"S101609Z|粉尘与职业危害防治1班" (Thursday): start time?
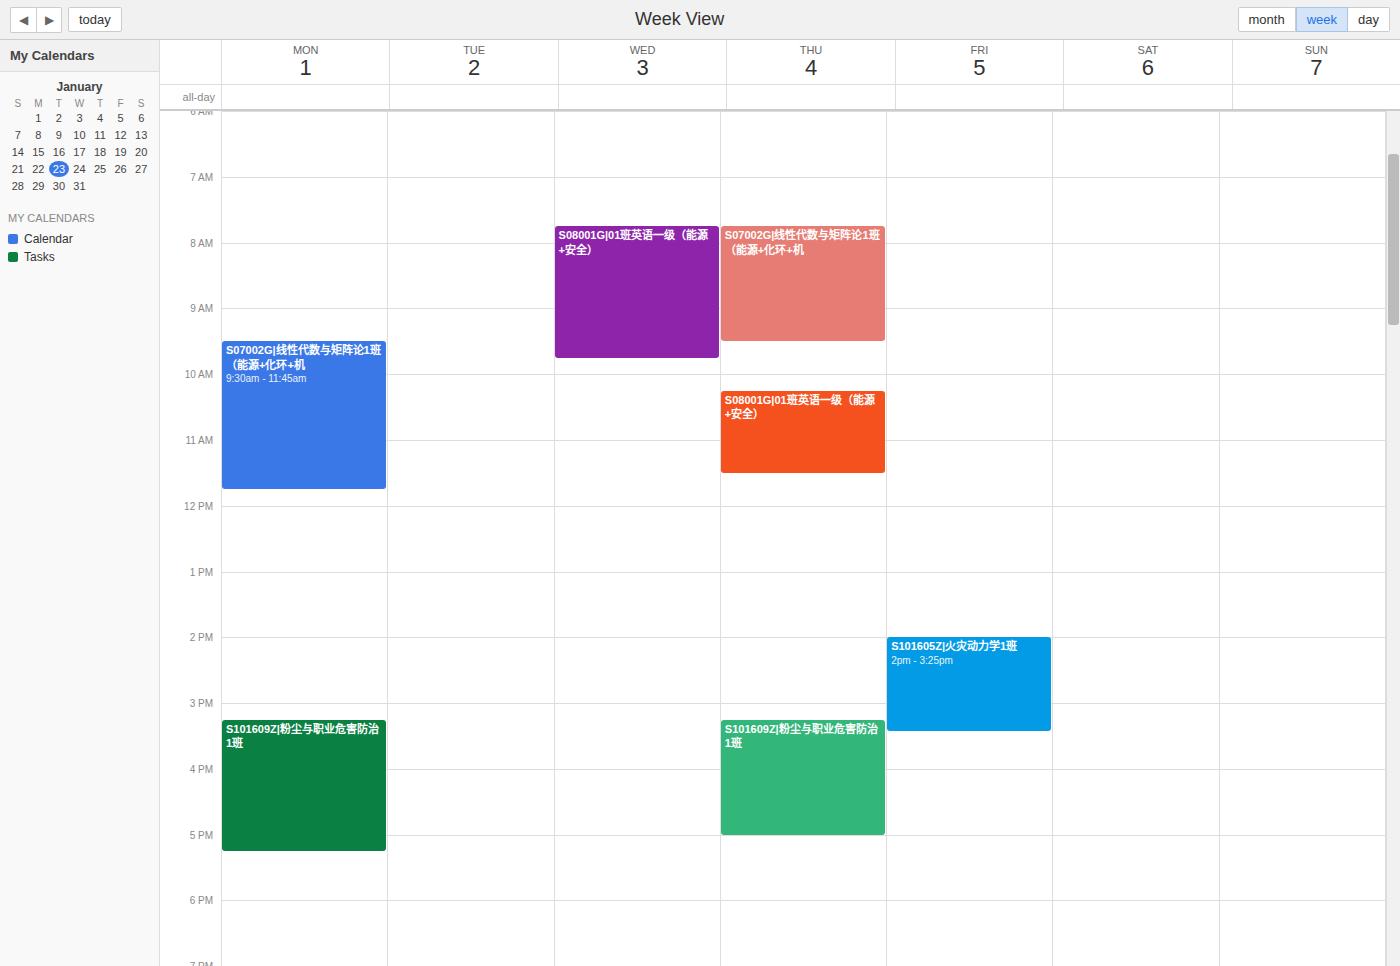
3:15 PM